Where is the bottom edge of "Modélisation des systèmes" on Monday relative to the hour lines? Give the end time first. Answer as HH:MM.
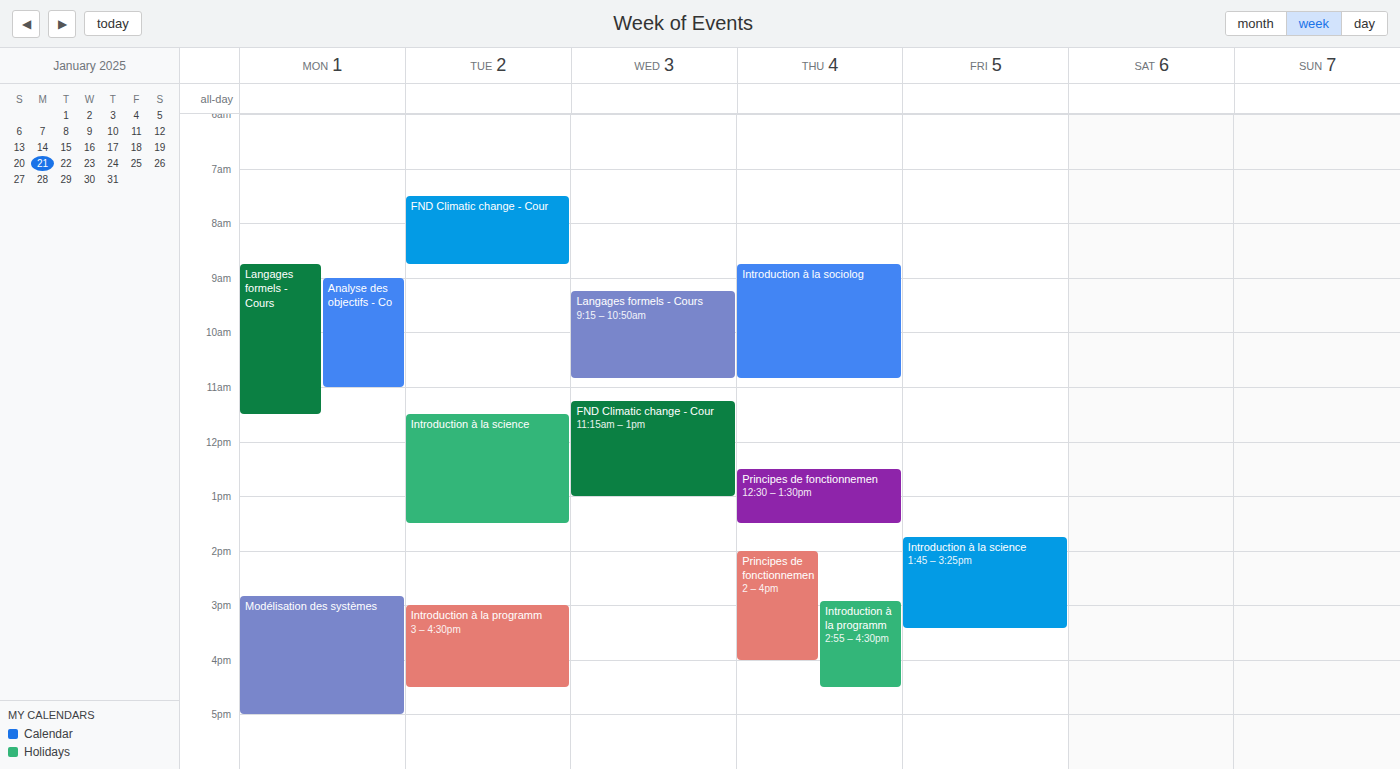
17:00 -- exactly on the 17:00 line.